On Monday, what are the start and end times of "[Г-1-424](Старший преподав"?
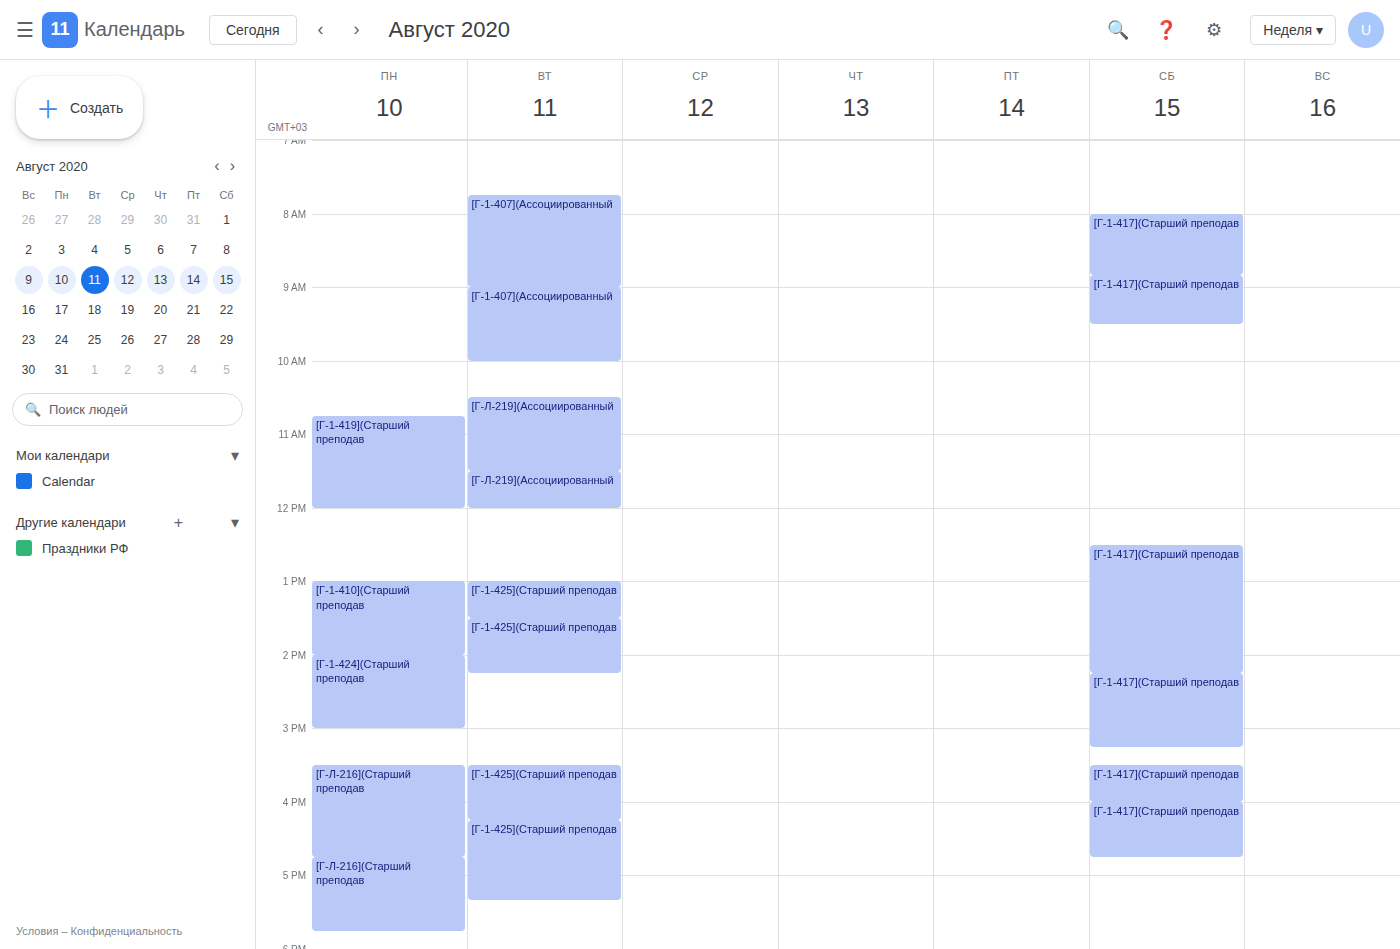
2:00 PM to 3:00 PM